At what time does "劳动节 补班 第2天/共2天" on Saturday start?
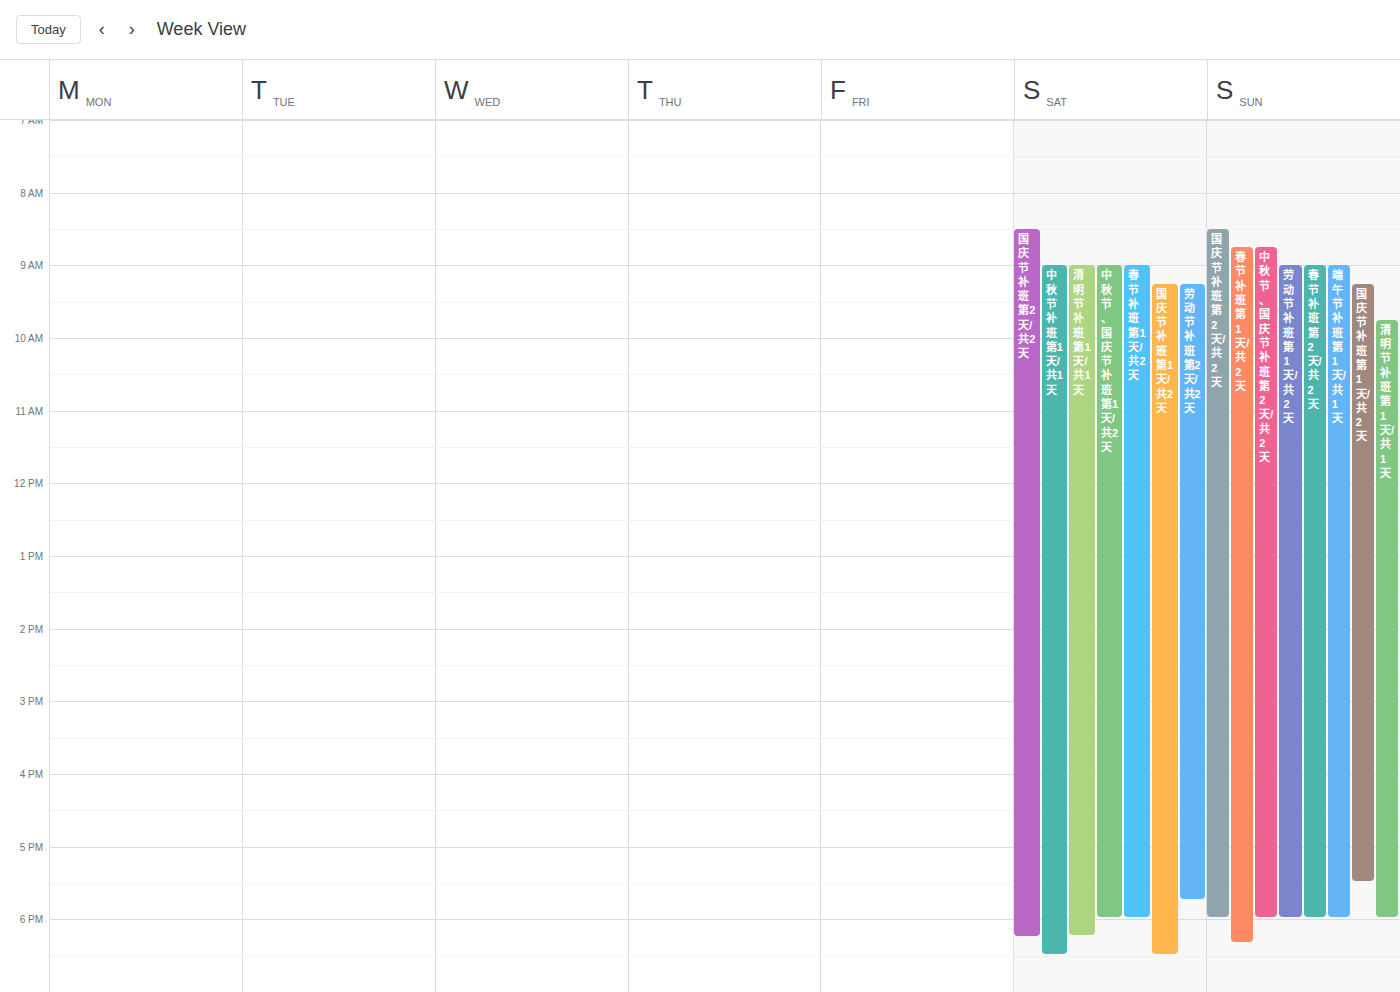
09:15